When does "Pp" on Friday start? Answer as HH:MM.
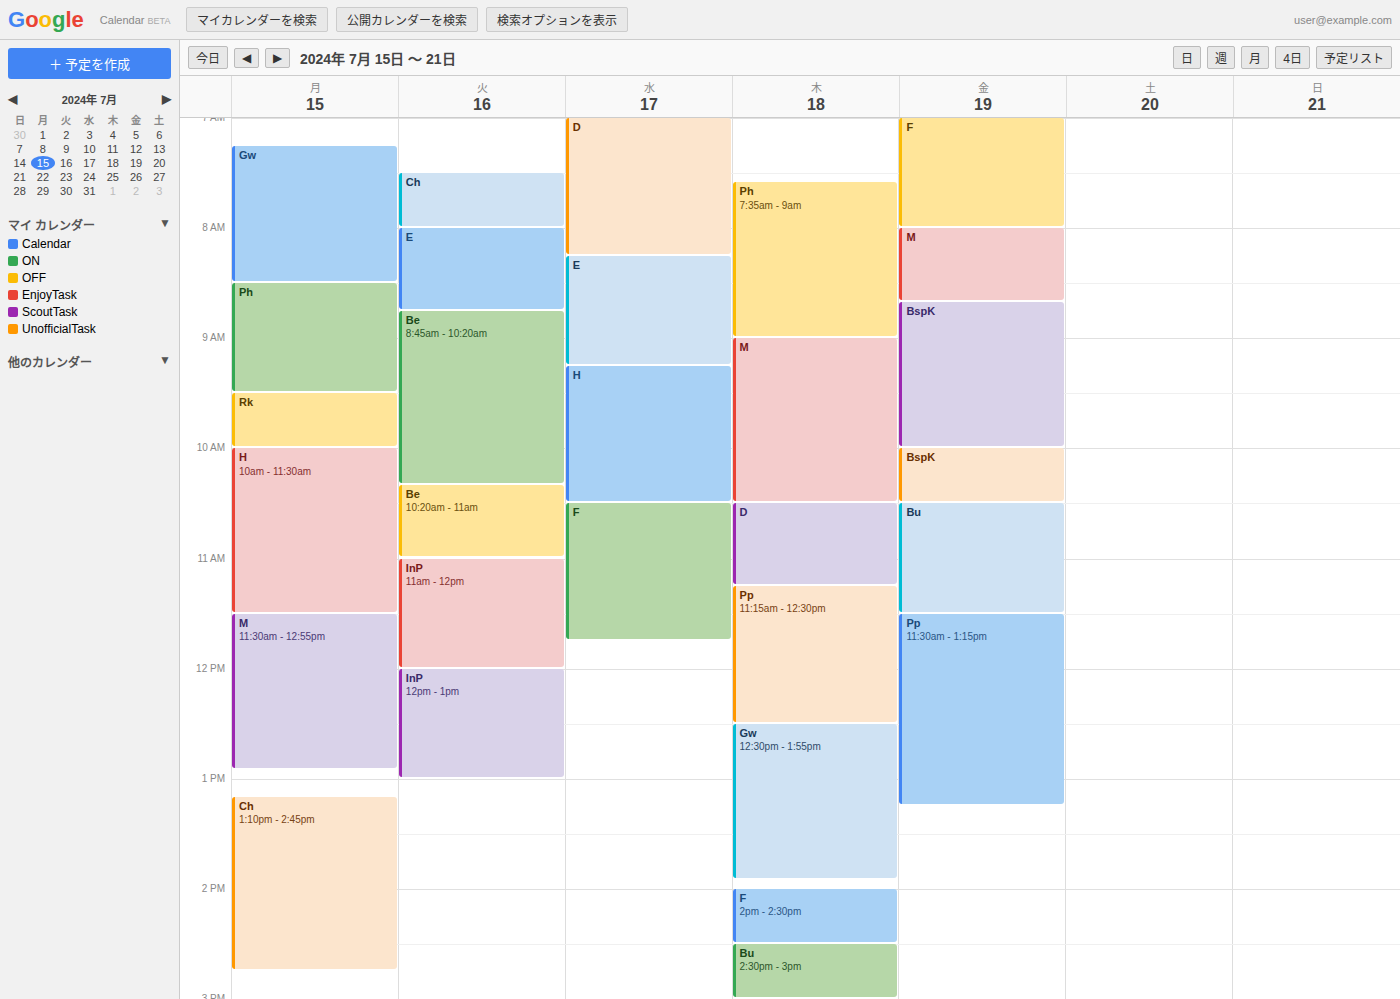
11:30